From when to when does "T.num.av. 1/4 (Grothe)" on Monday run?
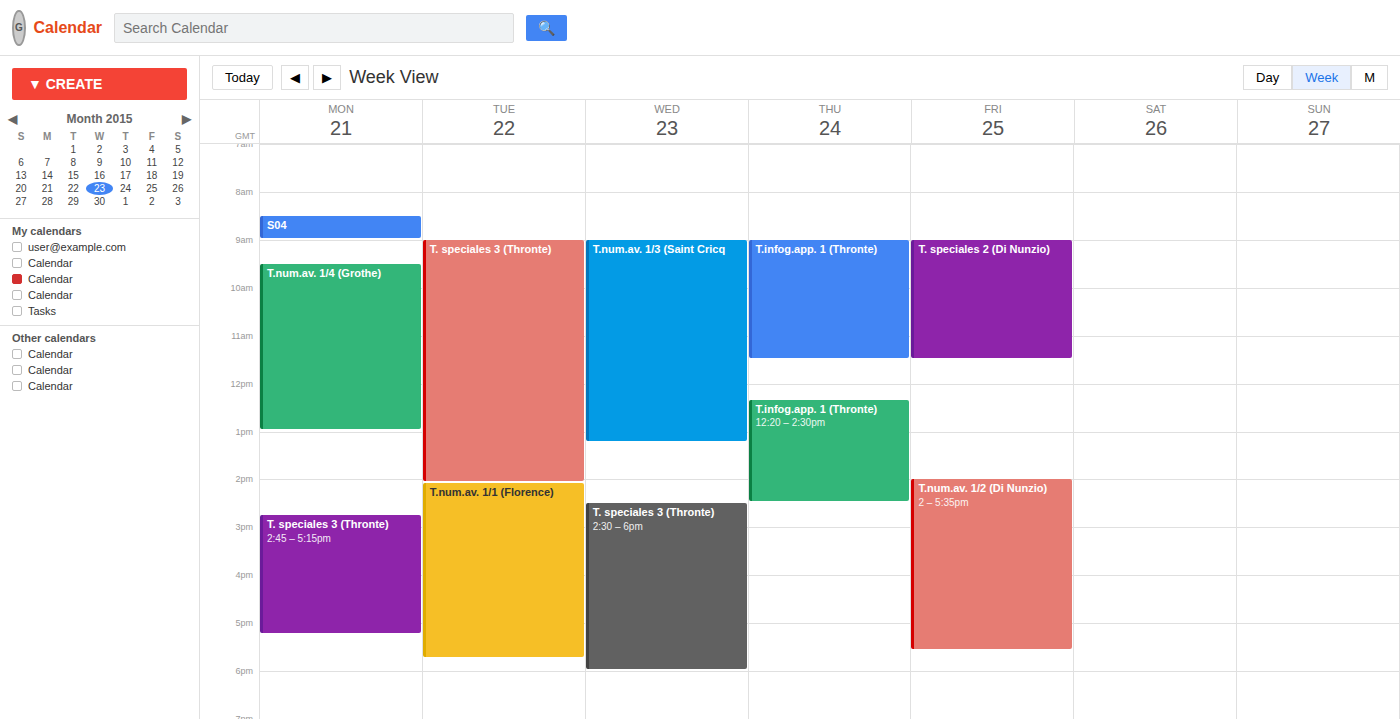
09:30 to 13:00